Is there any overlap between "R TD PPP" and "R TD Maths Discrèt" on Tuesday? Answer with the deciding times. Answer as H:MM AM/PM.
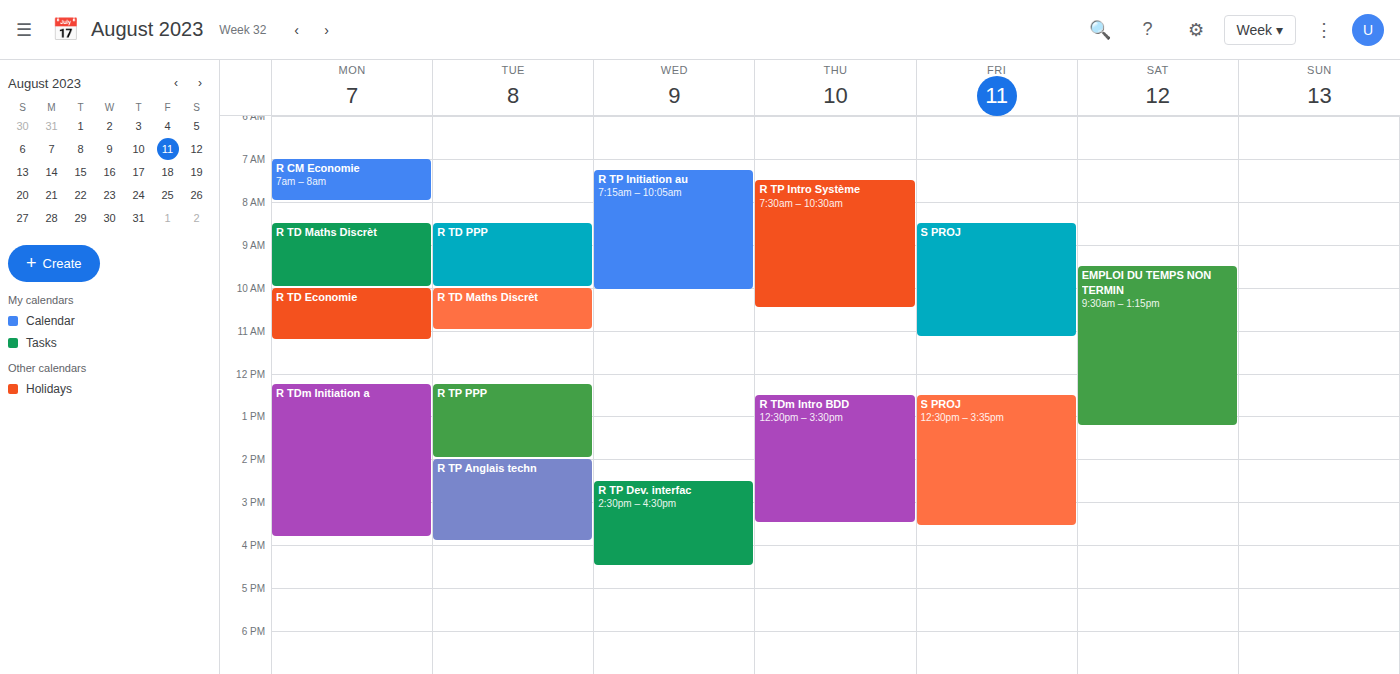
"R TD PPP" ends at 10:00 AM, exactly when "R TD Maths Discrèt" starts -- they touch but do not overlap.